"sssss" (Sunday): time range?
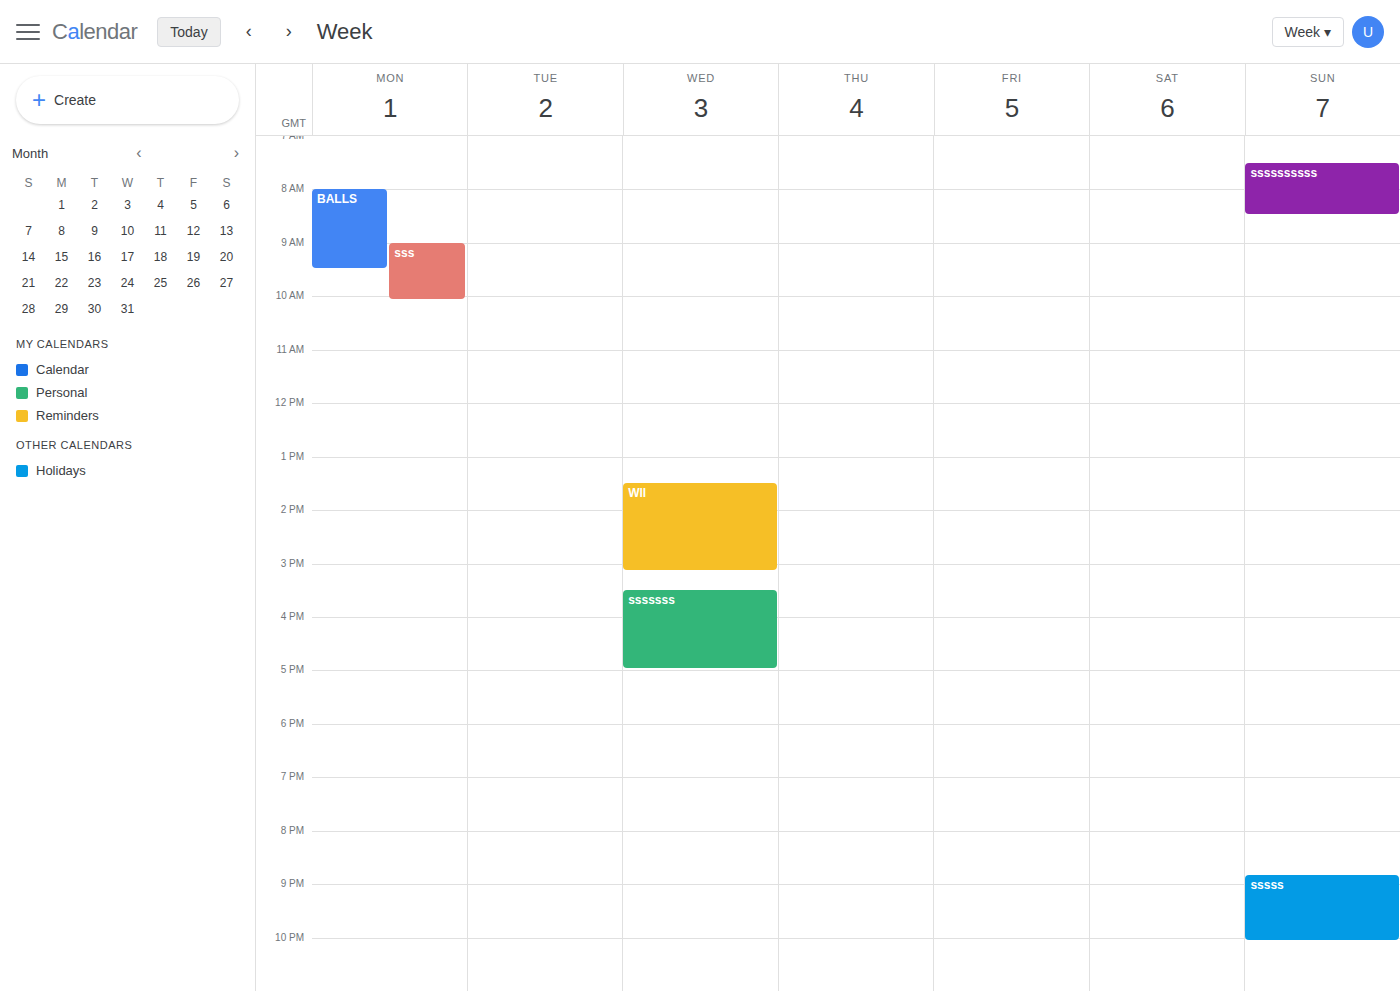
8:50 PM to 10:05 PM